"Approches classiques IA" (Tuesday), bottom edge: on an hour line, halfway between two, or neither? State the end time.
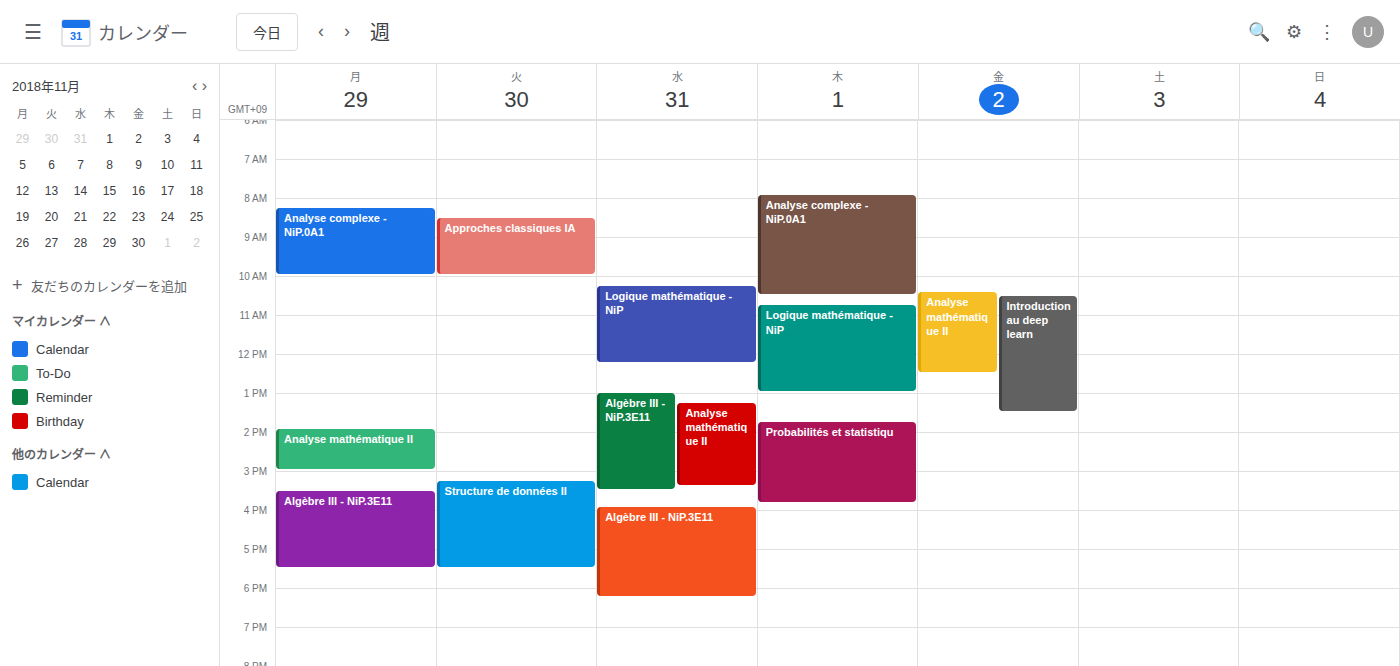
10:00 AM -- exactly on the 10 AM line.